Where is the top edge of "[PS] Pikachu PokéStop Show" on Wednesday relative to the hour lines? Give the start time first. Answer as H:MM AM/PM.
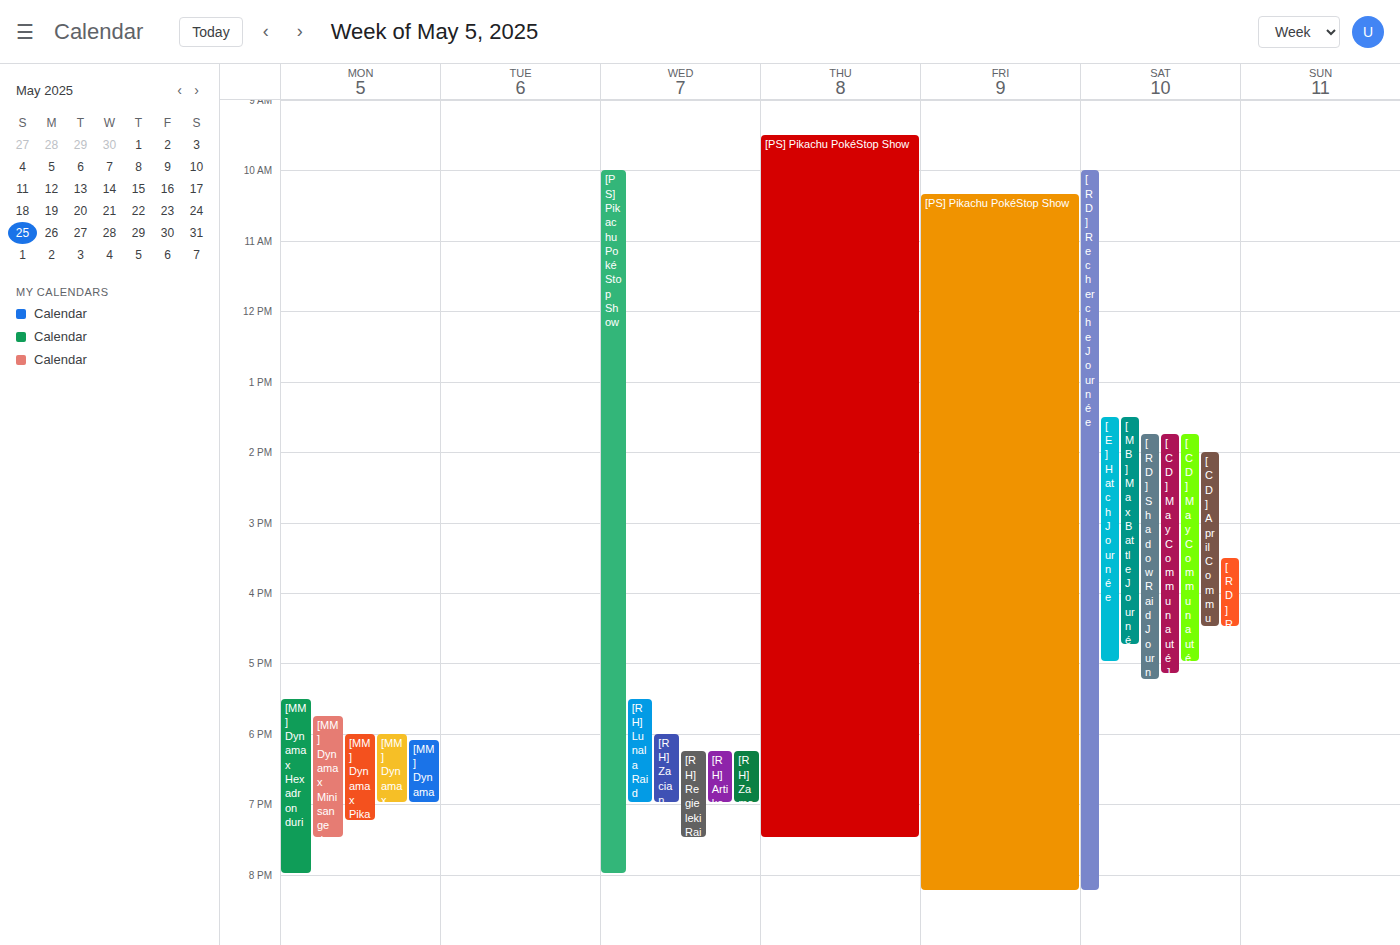
10:00 AM -- exactly on the 10 AM line.